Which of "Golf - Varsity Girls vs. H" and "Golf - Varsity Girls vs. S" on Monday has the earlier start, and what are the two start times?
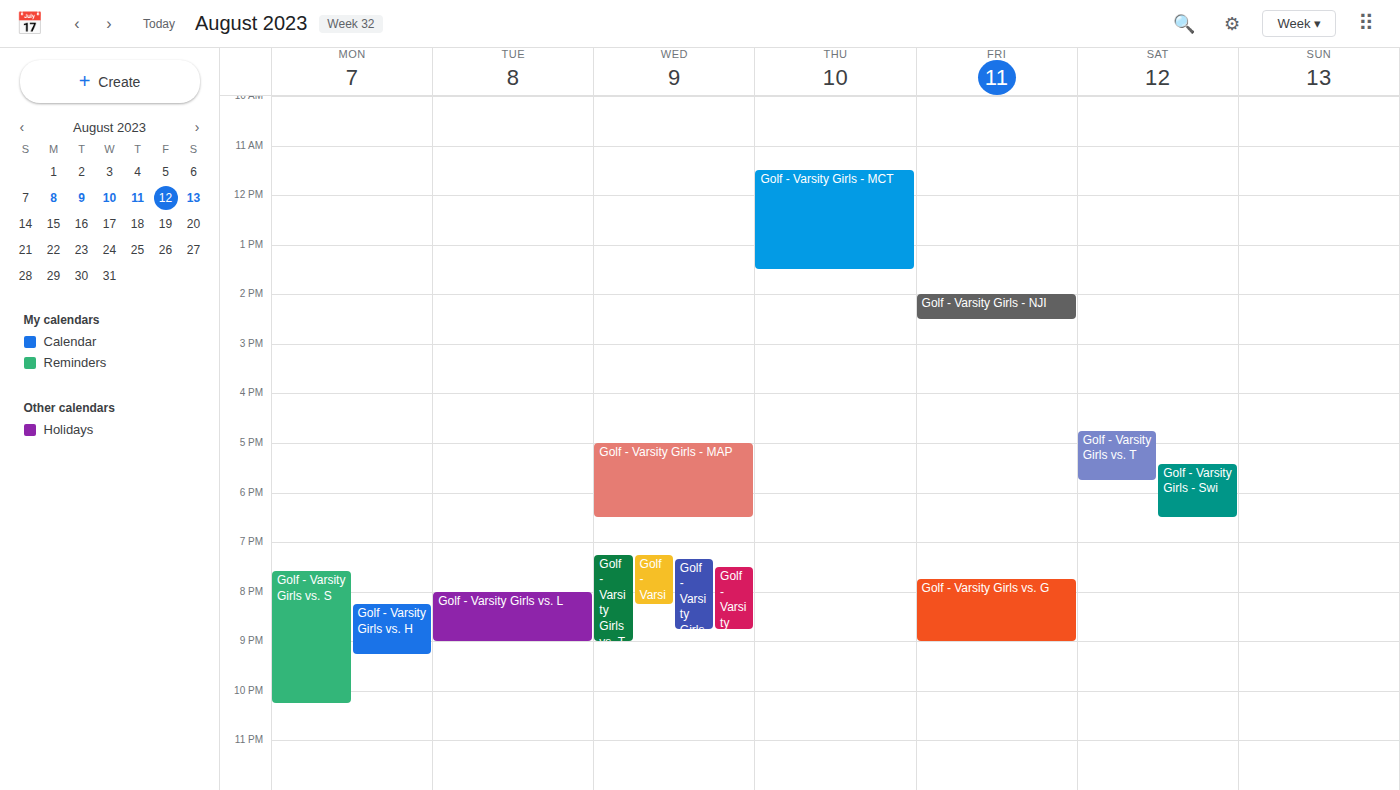
"Golf - Varsity Girls vs. S" 7:35 PM; "Golf - Varsity Girls vs. H" 8:15 PM.